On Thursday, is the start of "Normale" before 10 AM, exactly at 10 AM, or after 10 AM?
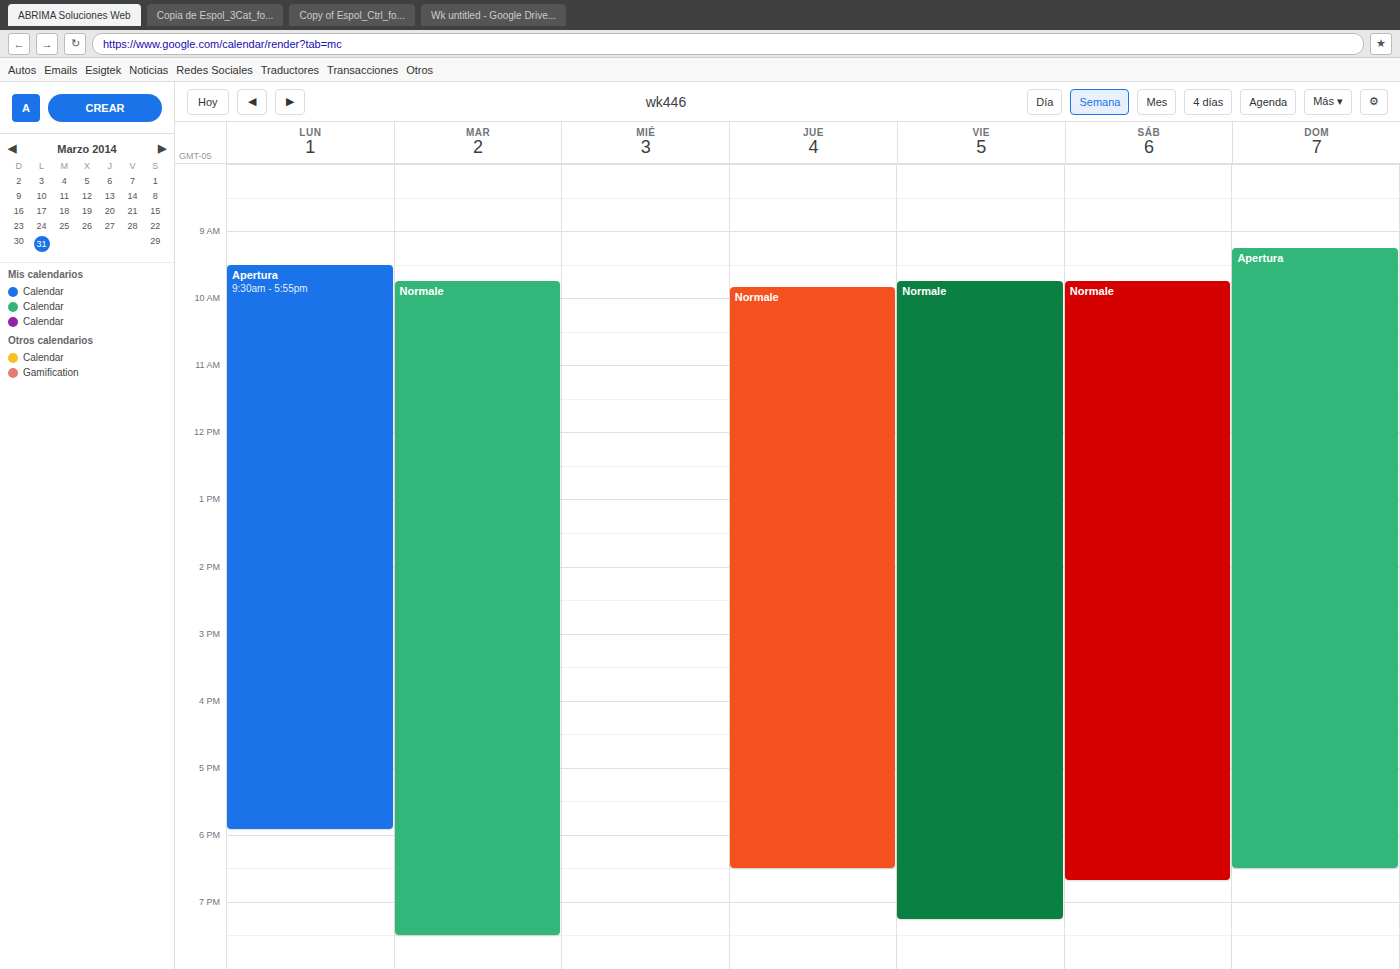
9:50 AM -- before 10 AM, 10 minutes above the 10 AM line.